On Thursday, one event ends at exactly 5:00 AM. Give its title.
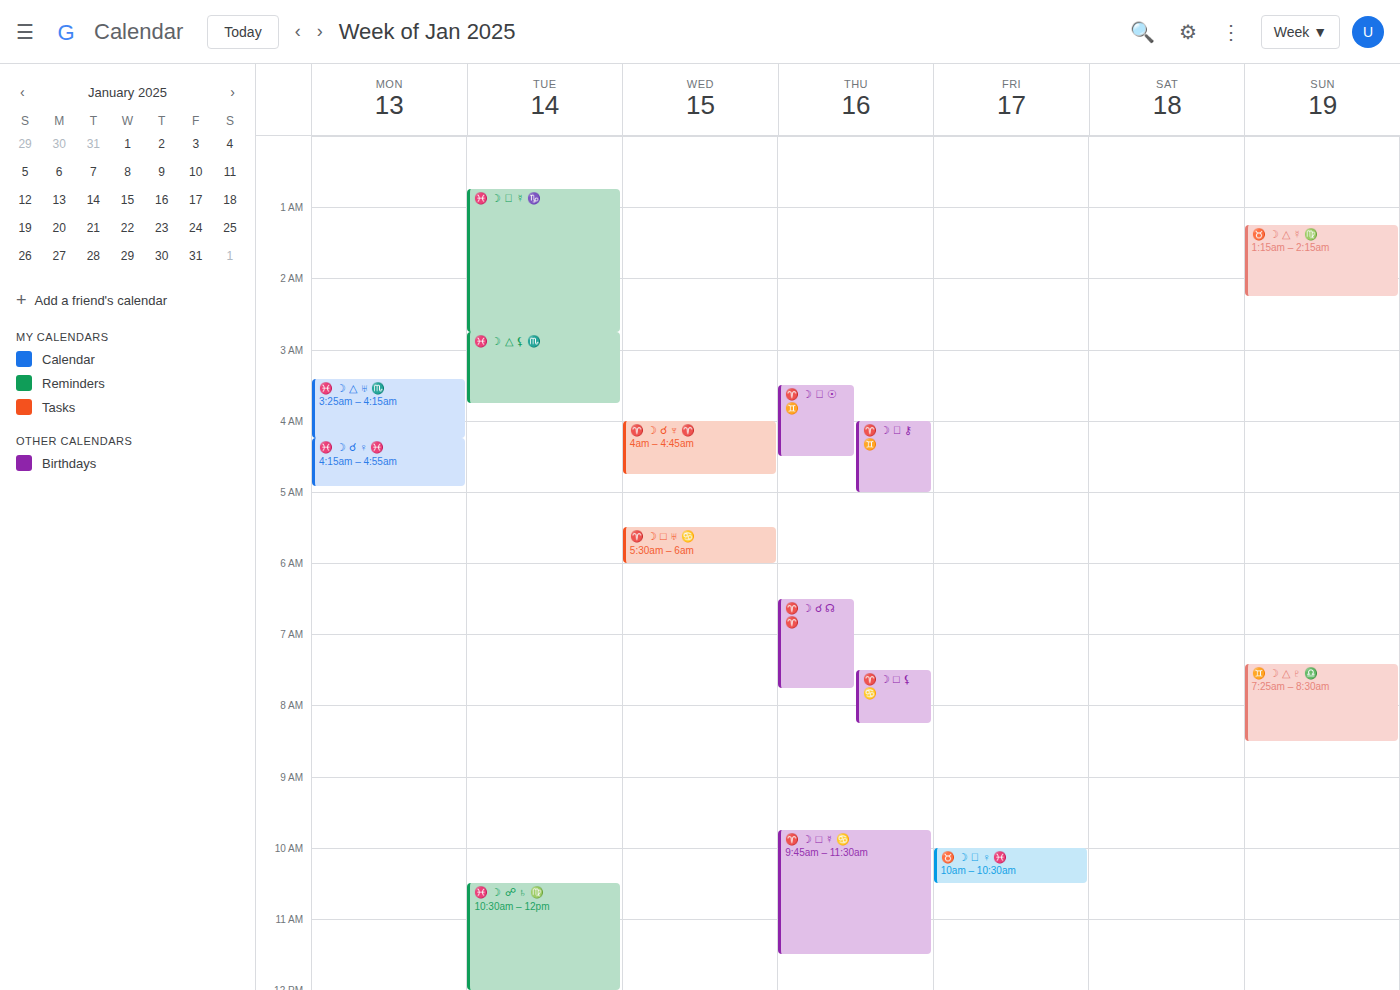
"♈️ ☽ ⚹ ⚷ ♊️"